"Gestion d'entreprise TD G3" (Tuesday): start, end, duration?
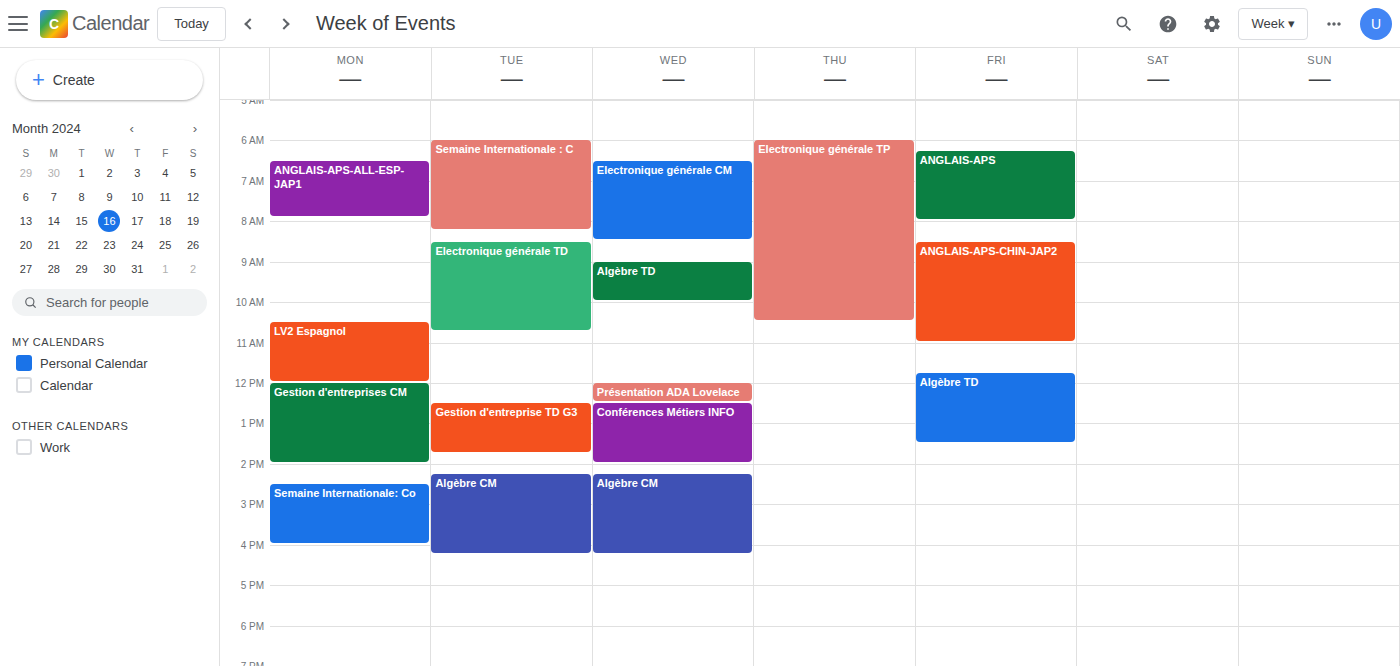
12:30 PM to 1:45 PM, 1 hour 15 minutes